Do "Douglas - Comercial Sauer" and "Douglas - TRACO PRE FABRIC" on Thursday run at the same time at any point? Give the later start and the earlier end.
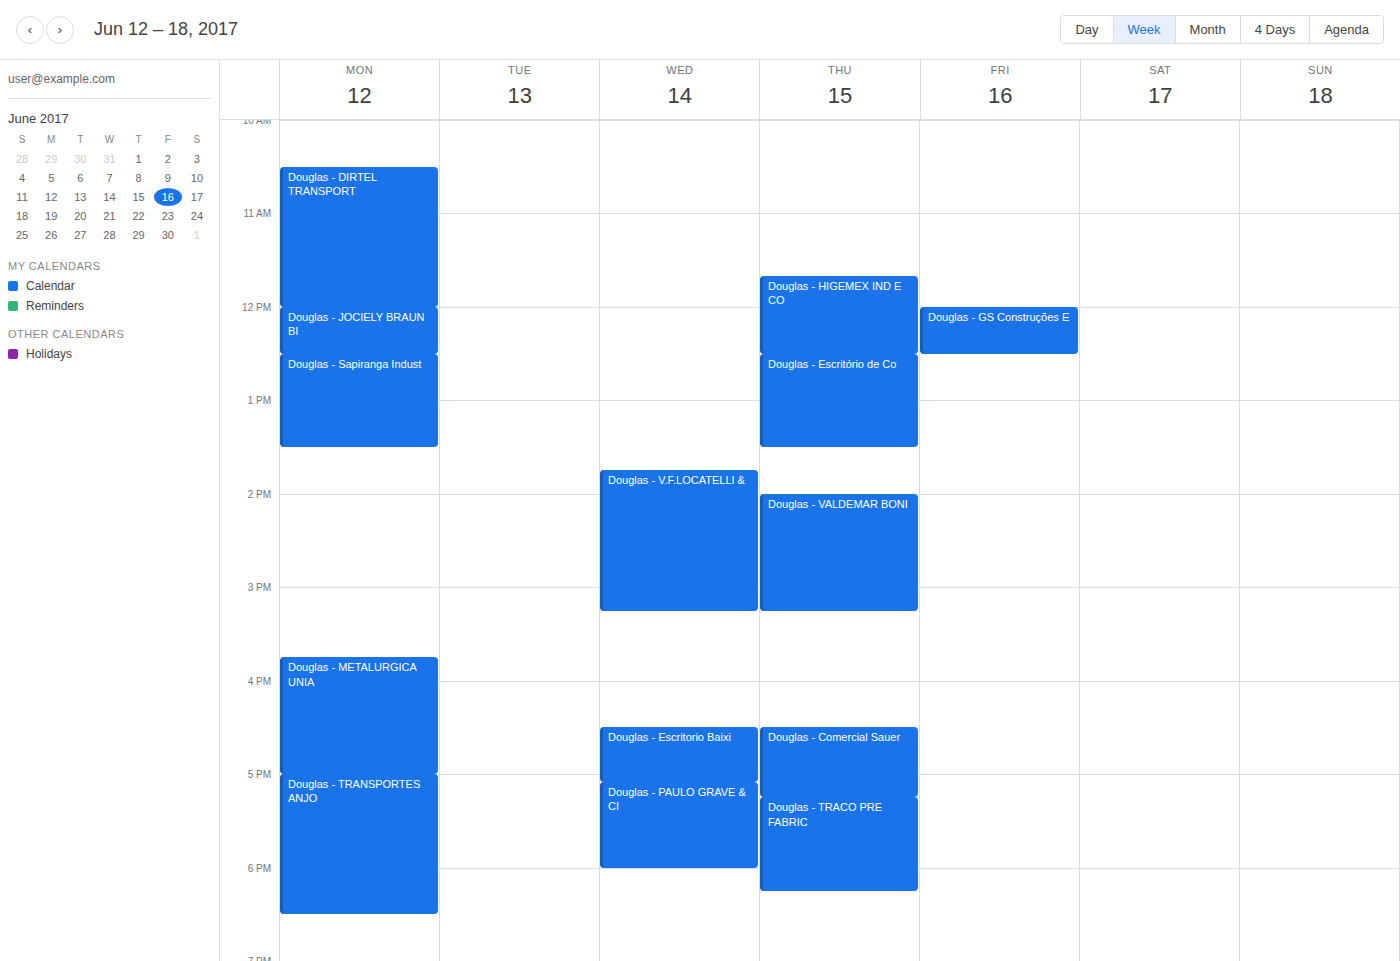
"Douglas - Comercial Sauer" ends at 5:15 PM, exactly when "Douglas - TRACO PRE FABRIC" starts -- they touch but do not overlap.